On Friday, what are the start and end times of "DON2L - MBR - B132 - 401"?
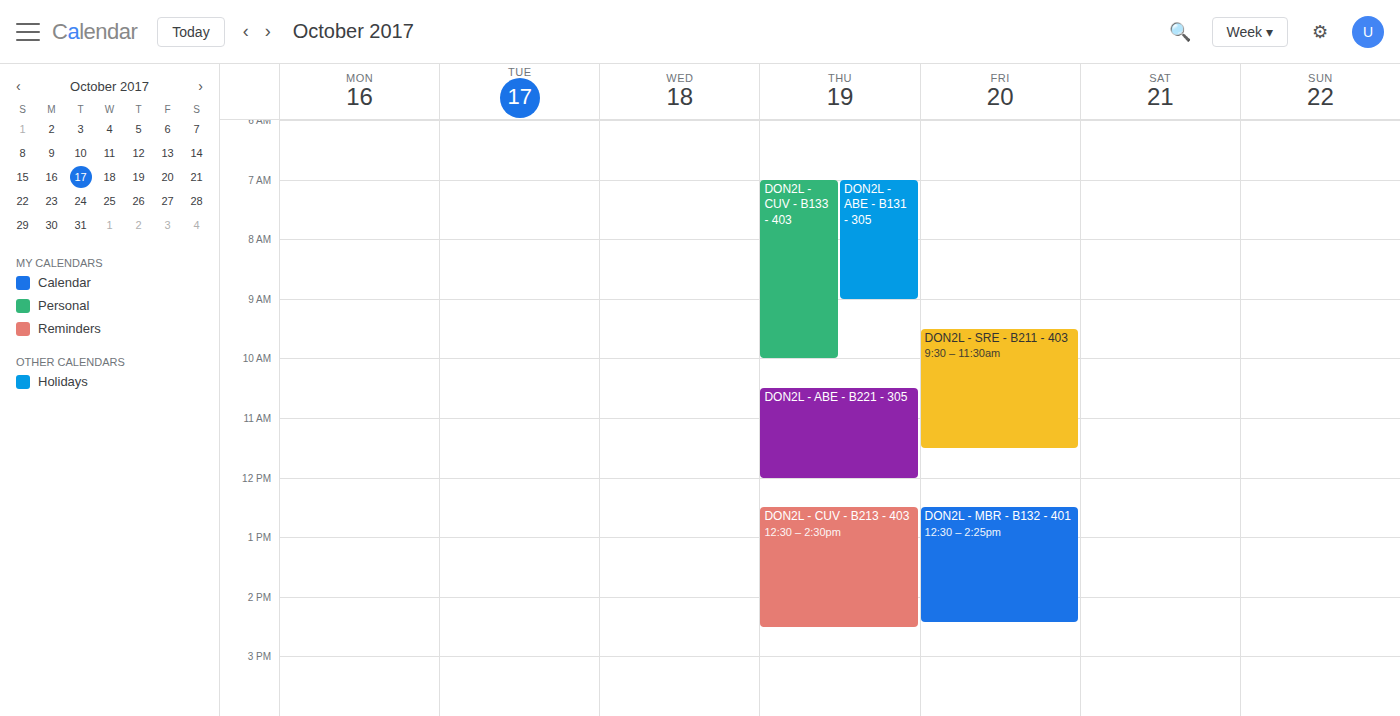
12:30 PM to 2:25 PM